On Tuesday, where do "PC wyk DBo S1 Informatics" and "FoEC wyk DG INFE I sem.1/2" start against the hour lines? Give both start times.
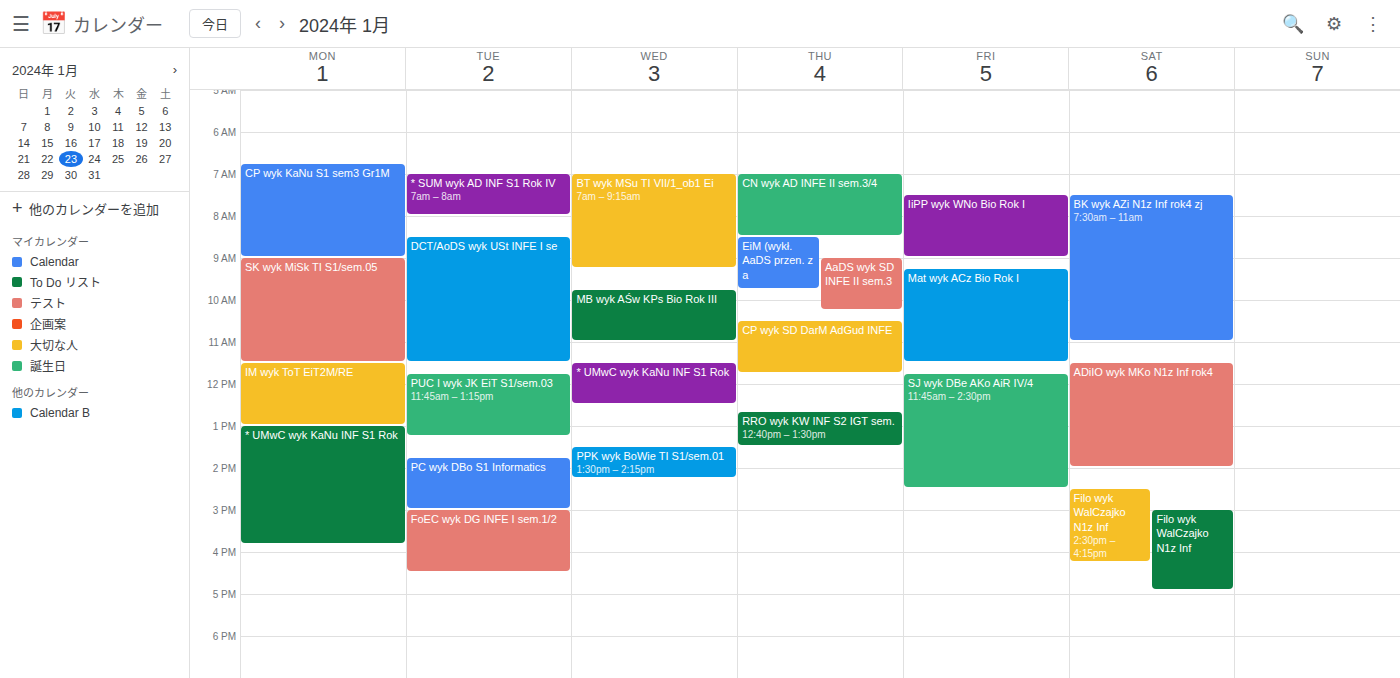
"PC wyk DBo S1 Informatics": 1:45 PM, neither: three quarters of the way from the 1 PM line to the 2 PM line. "FoEC wyk DG INFE I sem.1/2": 3:00 PM, exactly on the 3 PM line.